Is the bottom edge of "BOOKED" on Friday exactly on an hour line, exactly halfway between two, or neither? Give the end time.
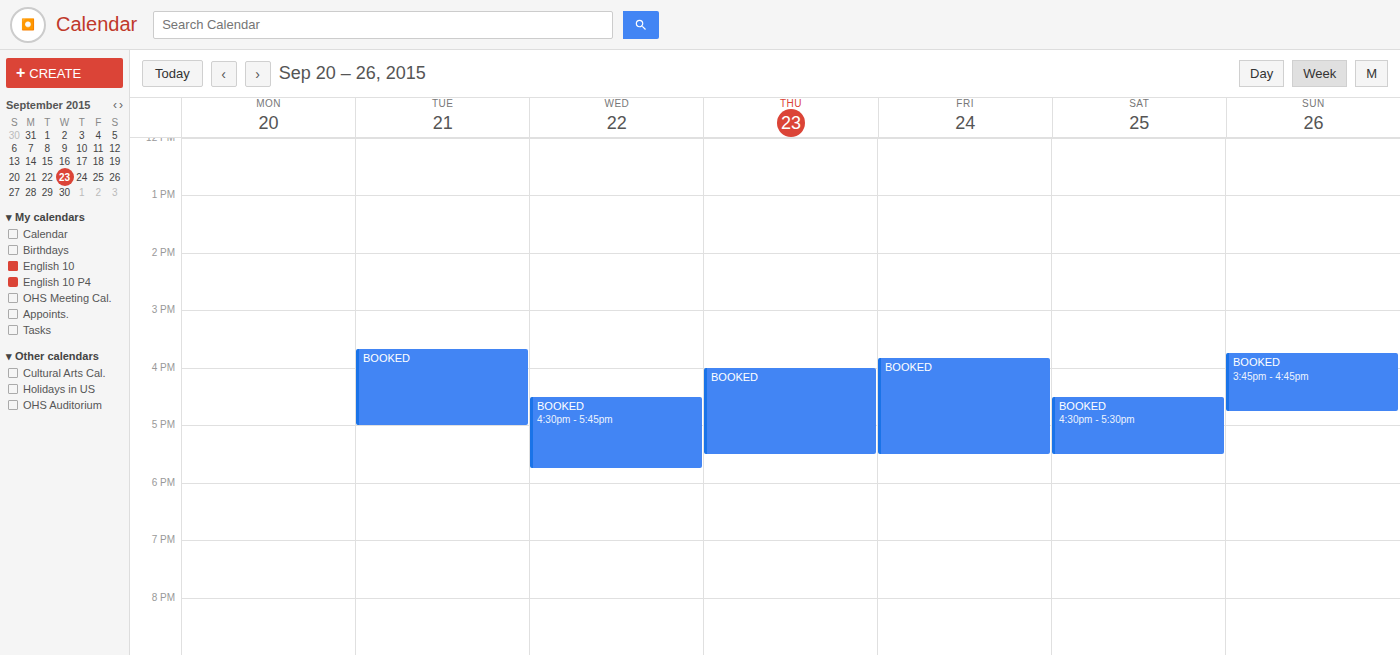
17:30 -- halfway between the 17:00 and 18:00 lines.